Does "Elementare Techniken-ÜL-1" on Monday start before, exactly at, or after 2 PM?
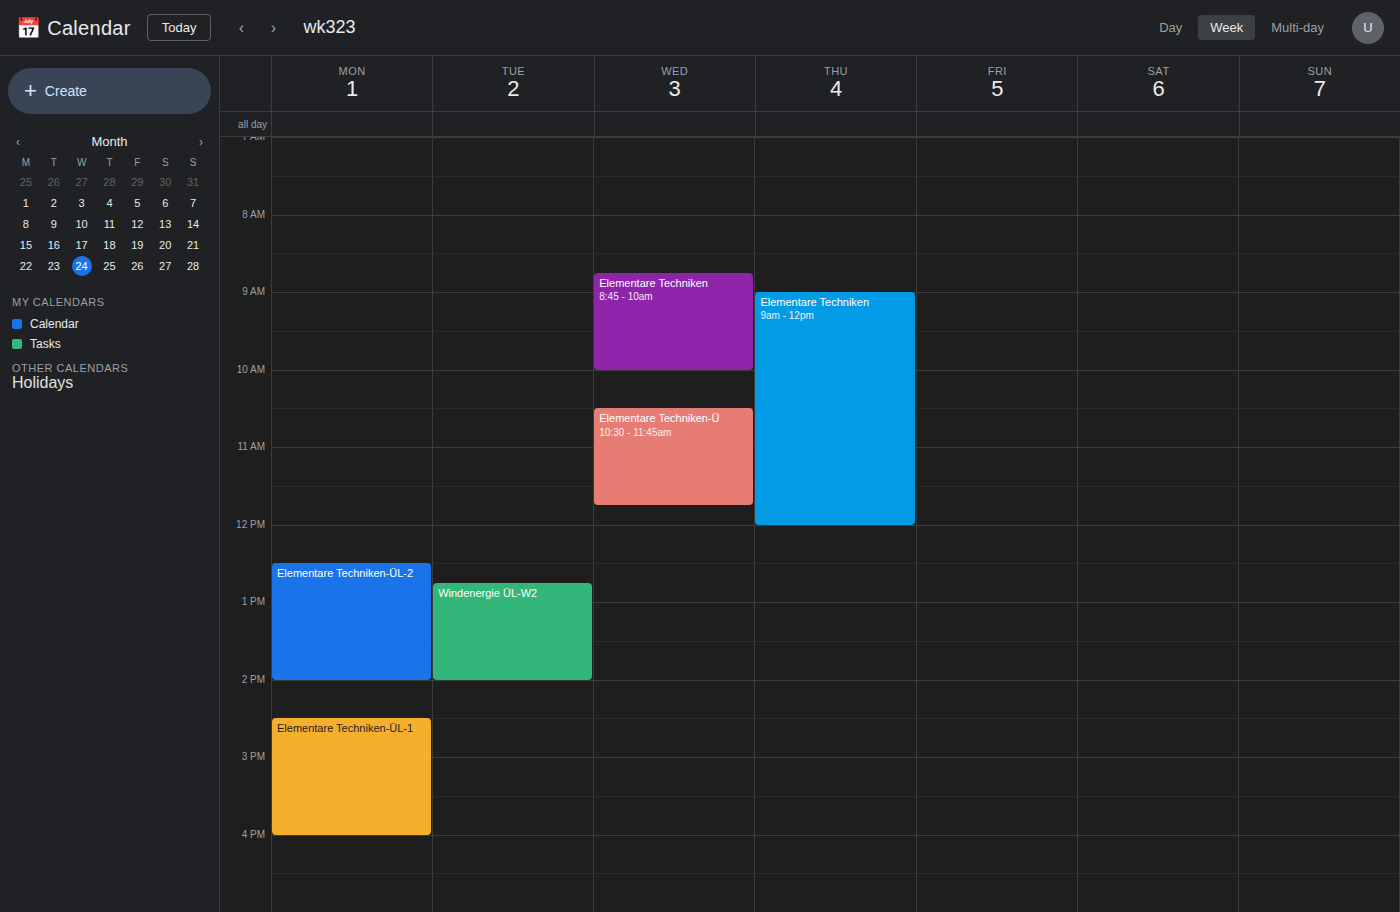
2:30 PM -- after 2 PM, 30 minutes below the 2 PM line.